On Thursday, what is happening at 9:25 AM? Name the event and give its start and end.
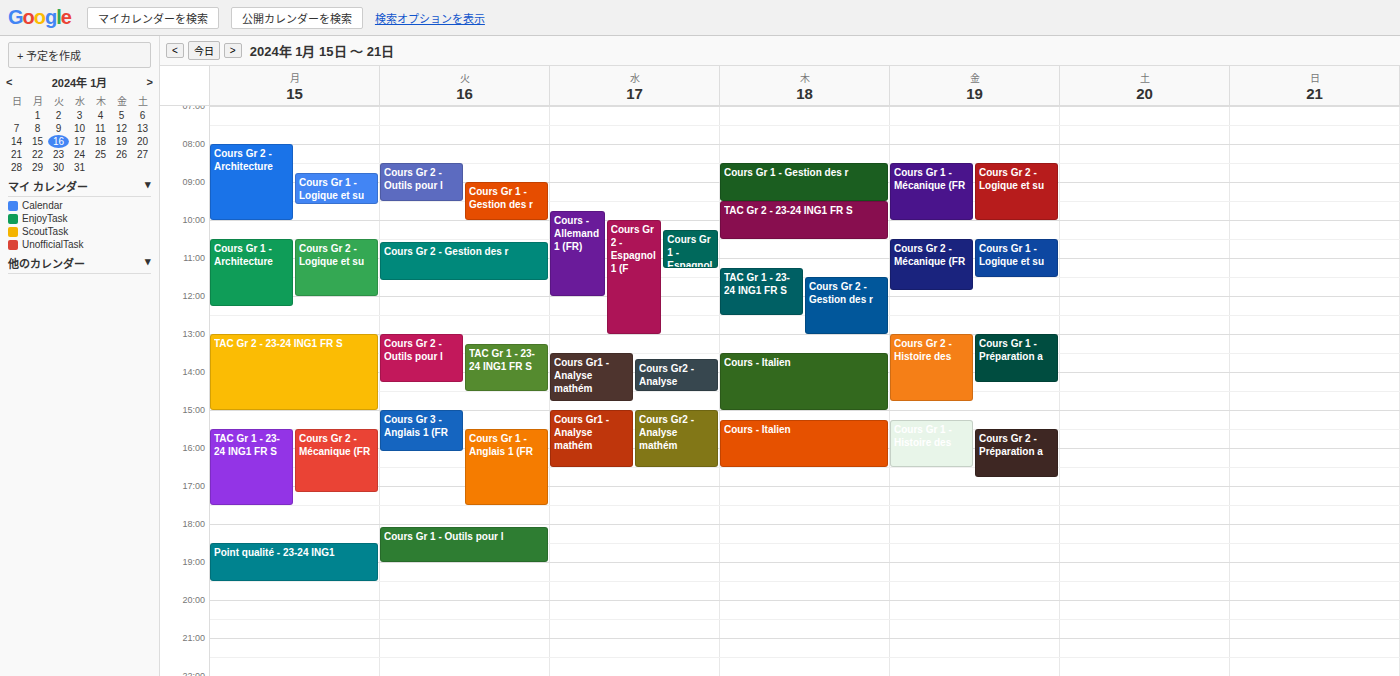
"Cours Gr 1 - Gestion des r", 8:30 AM to 9:30 AM